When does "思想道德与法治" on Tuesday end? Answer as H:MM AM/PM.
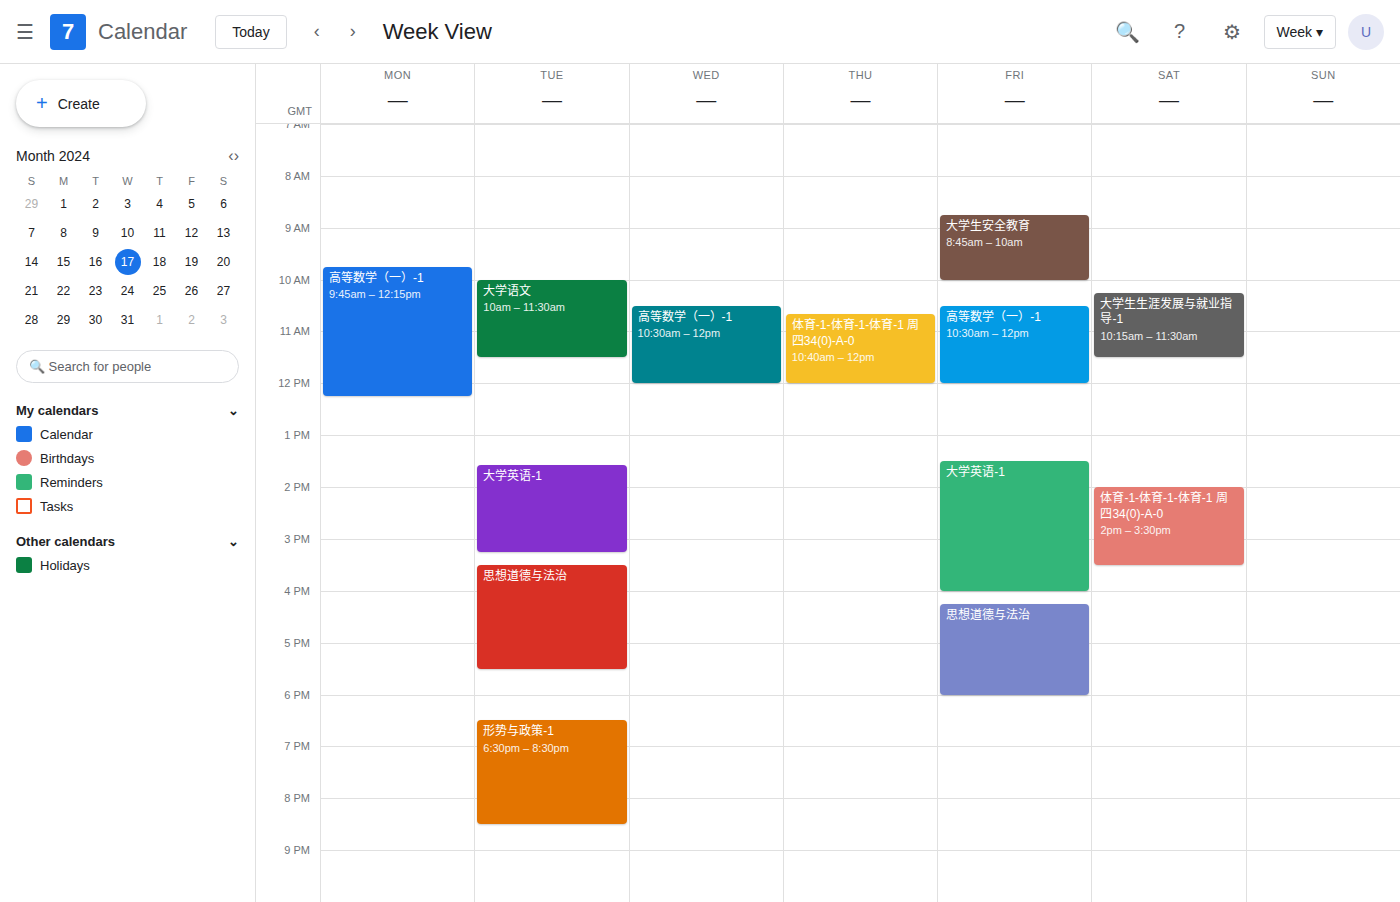
5:30 PM